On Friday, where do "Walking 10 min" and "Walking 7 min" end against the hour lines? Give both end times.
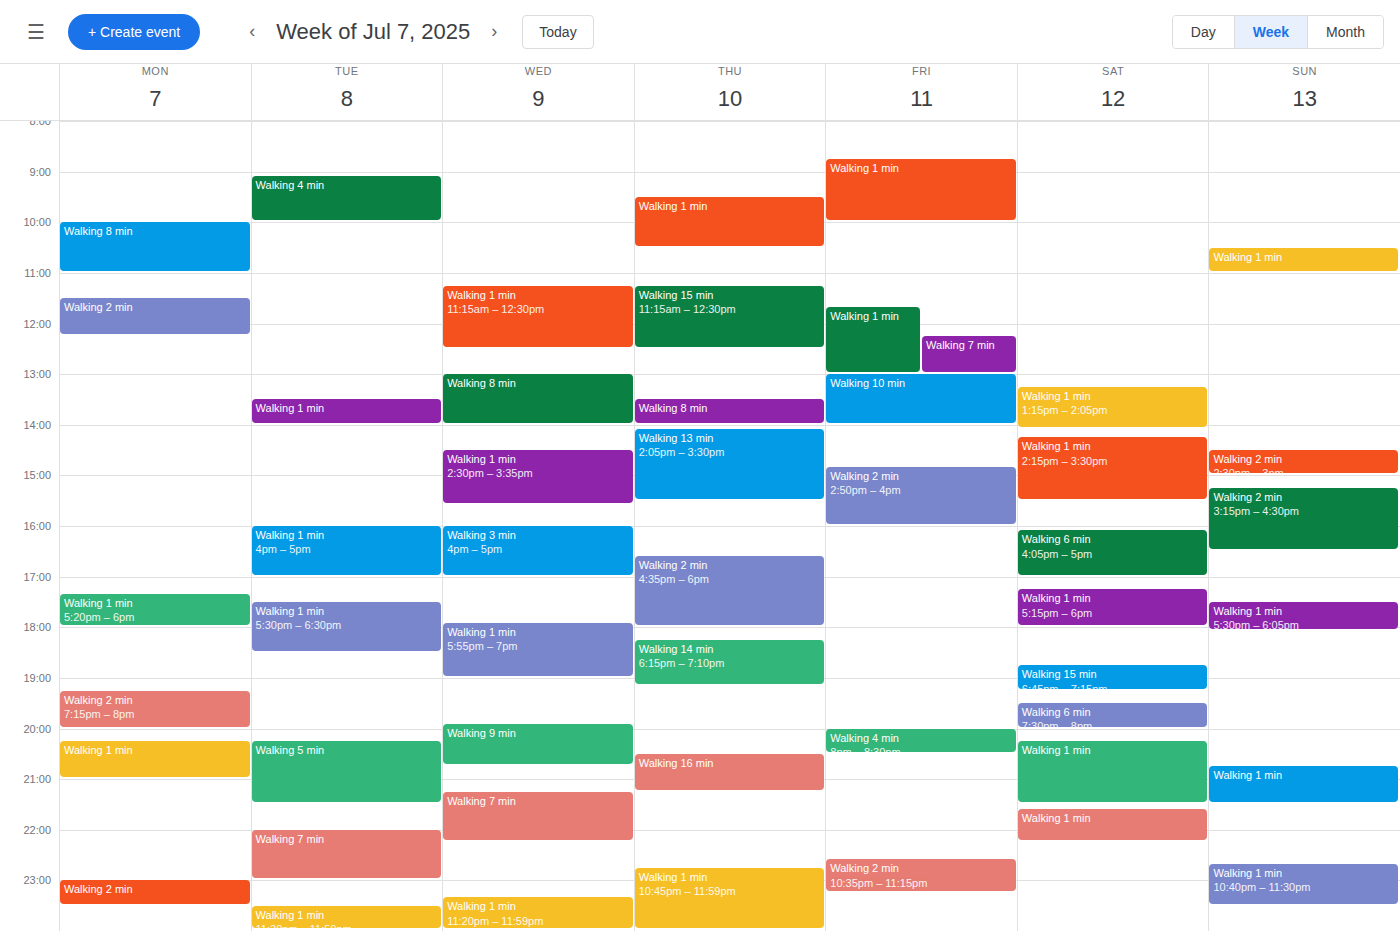
"Walking 10 min": 2:00 PM, exactly on the 2 PM line. "Walking 7 min": 1:00 PM, exactly on the 1 PM line.